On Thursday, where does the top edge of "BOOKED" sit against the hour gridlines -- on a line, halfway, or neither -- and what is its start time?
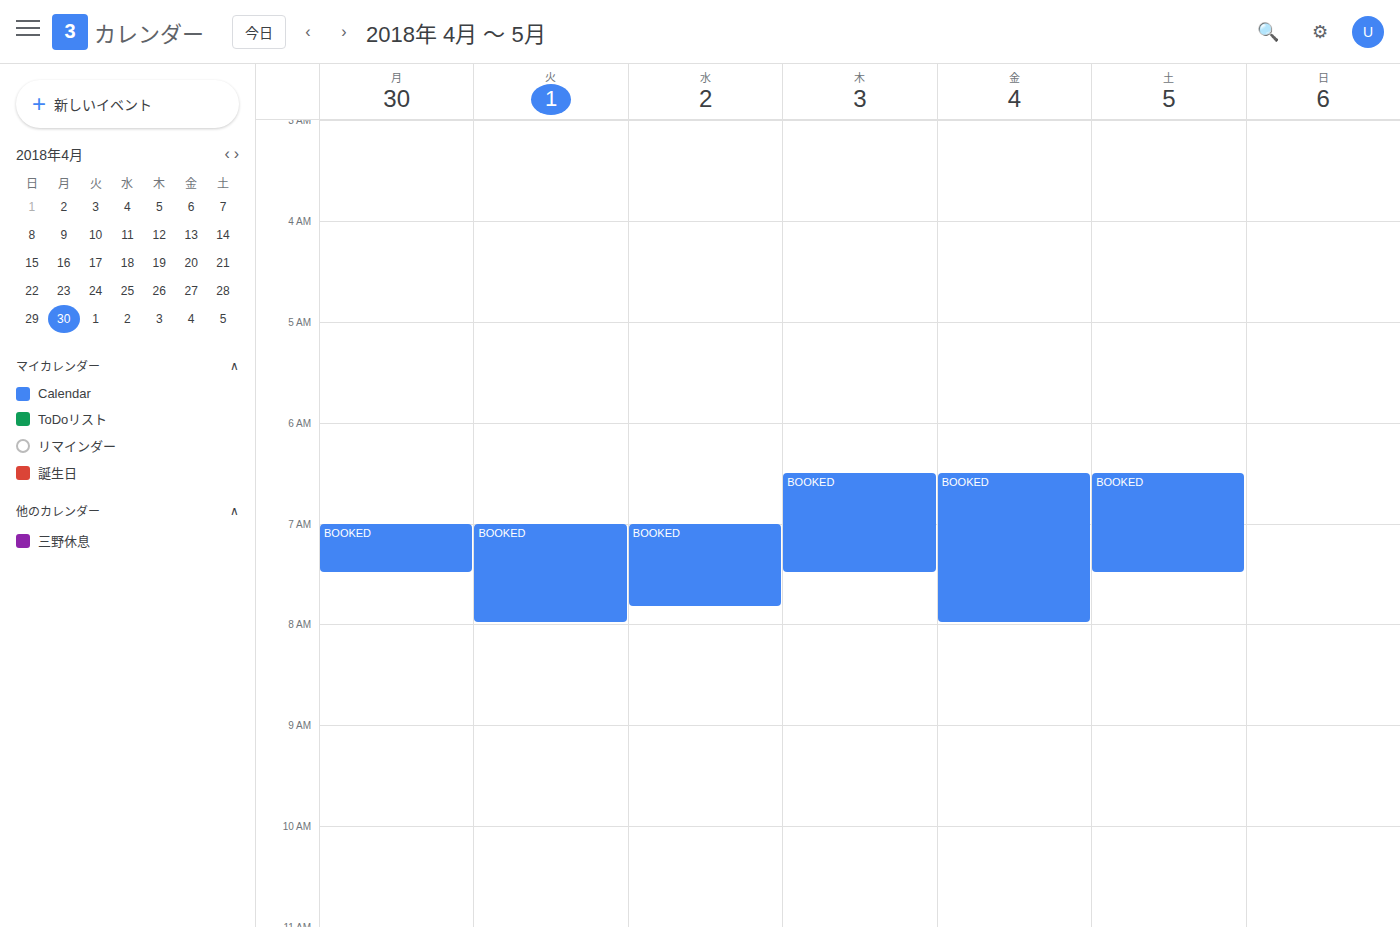
06:30 -- halfway between the 06:00 and 07:00 lines.